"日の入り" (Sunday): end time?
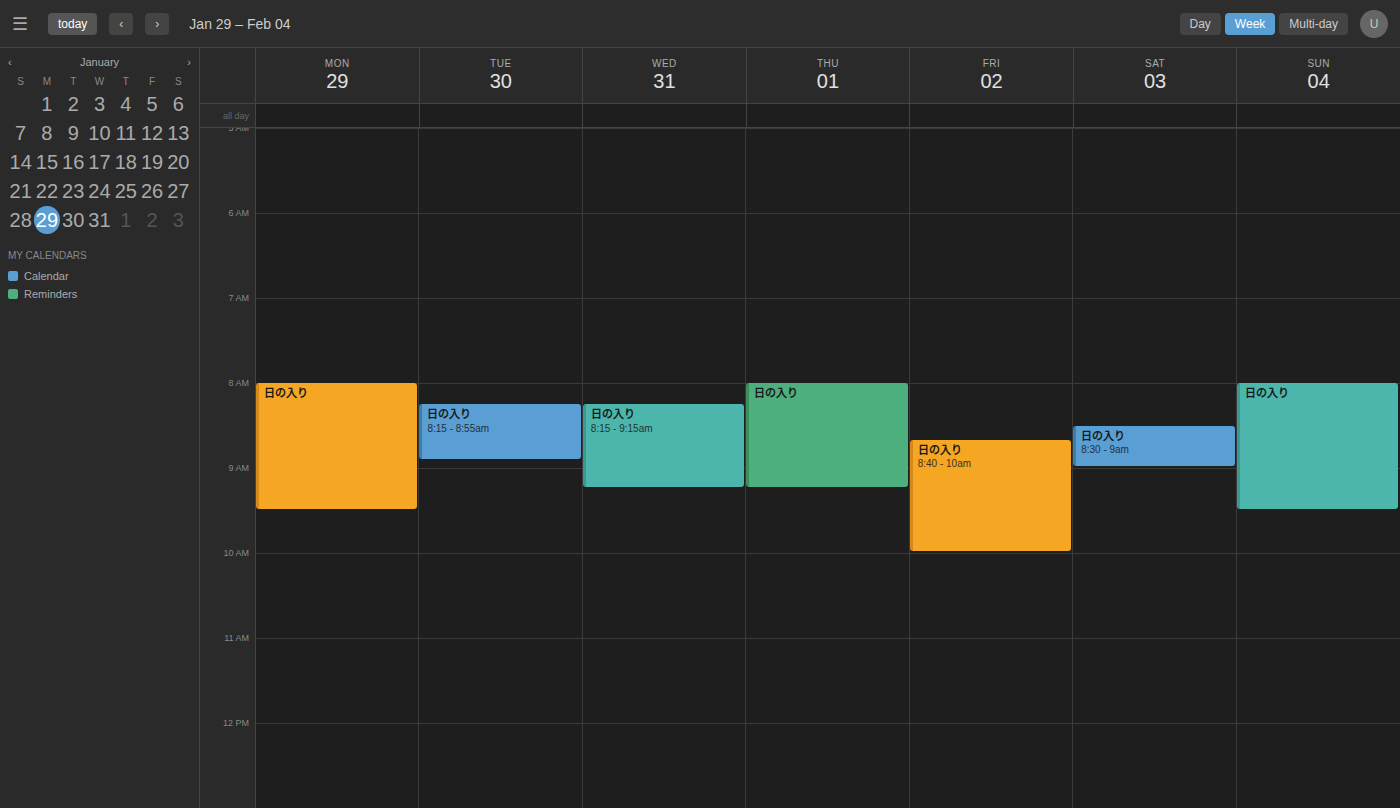
9:30 AM